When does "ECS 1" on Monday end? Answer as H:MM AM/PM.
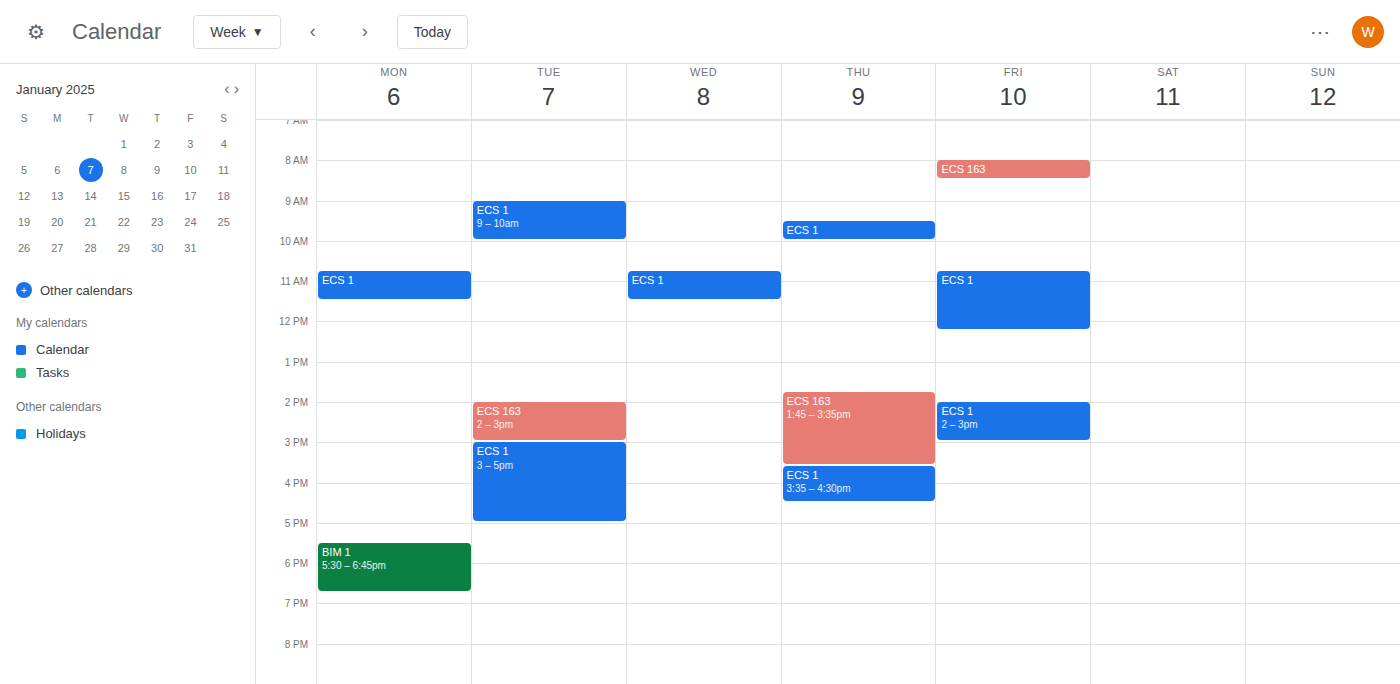
11:30 AM